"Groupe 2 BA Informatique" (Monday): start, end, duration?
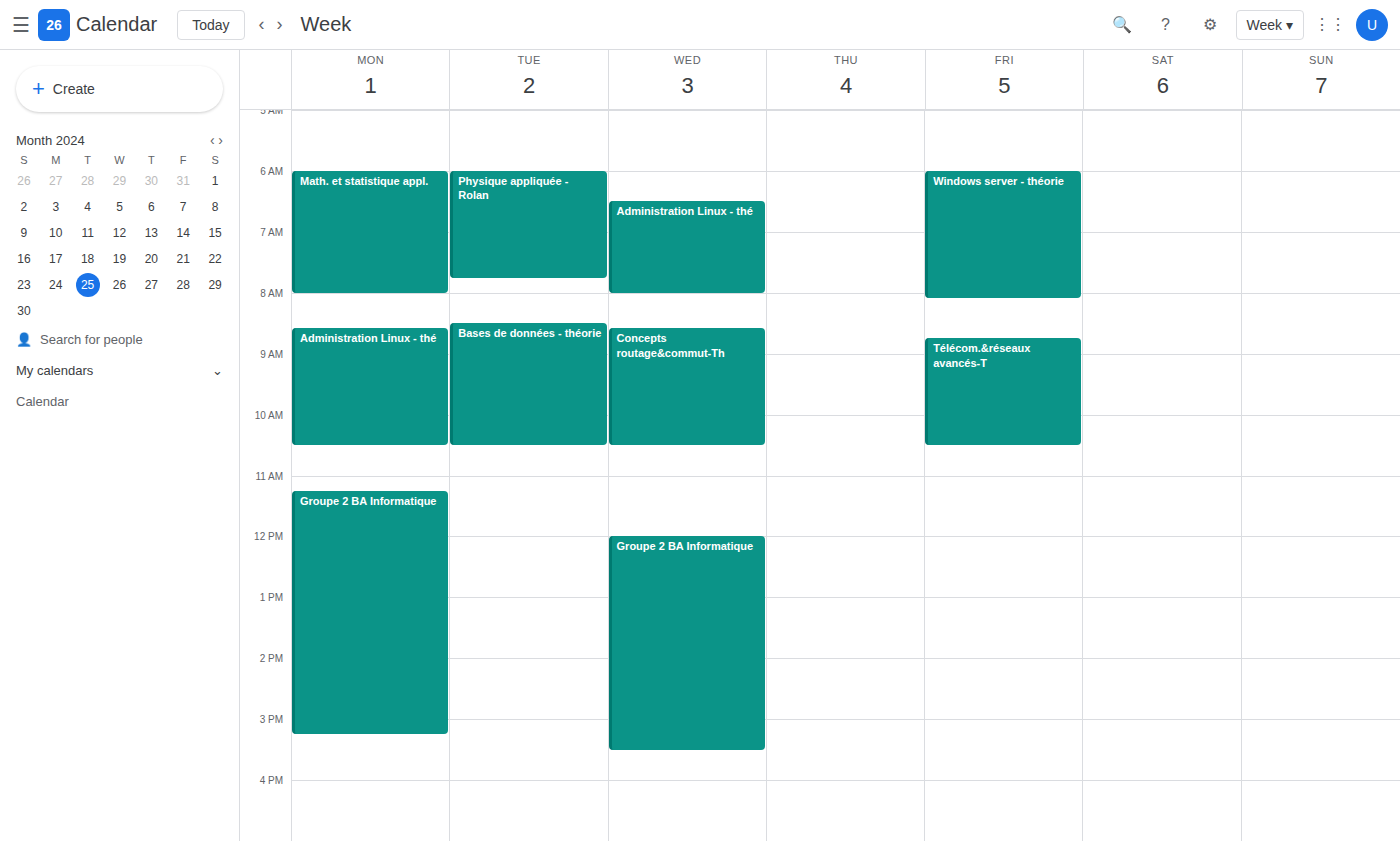
11:15 AM to 3:15 PM, 4 hours